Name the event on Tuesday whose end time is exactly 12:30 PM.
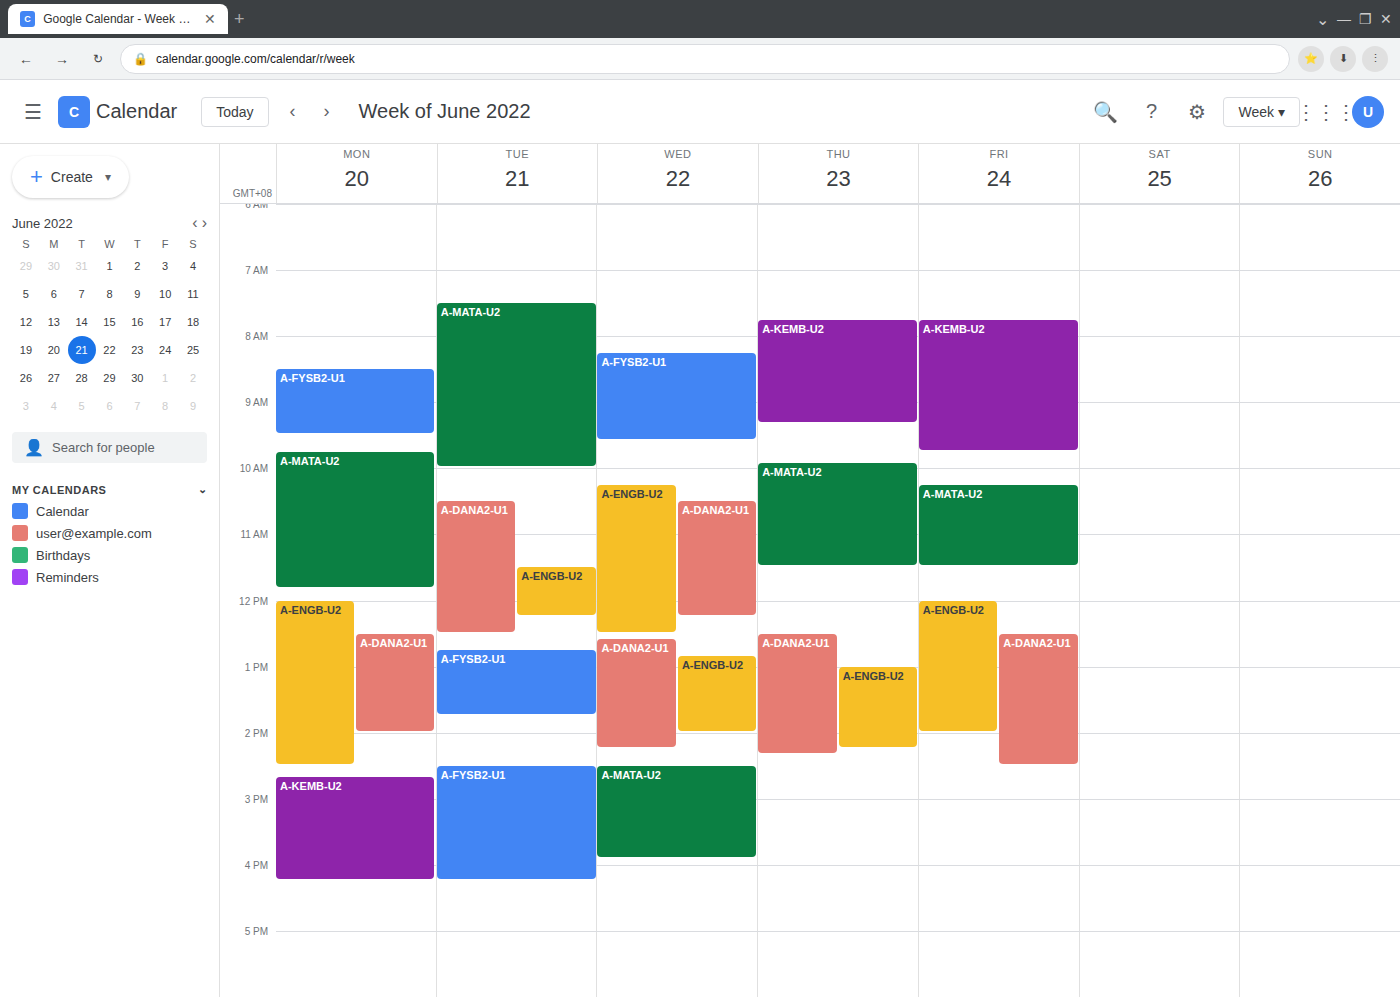
"A-DANA2-U1"